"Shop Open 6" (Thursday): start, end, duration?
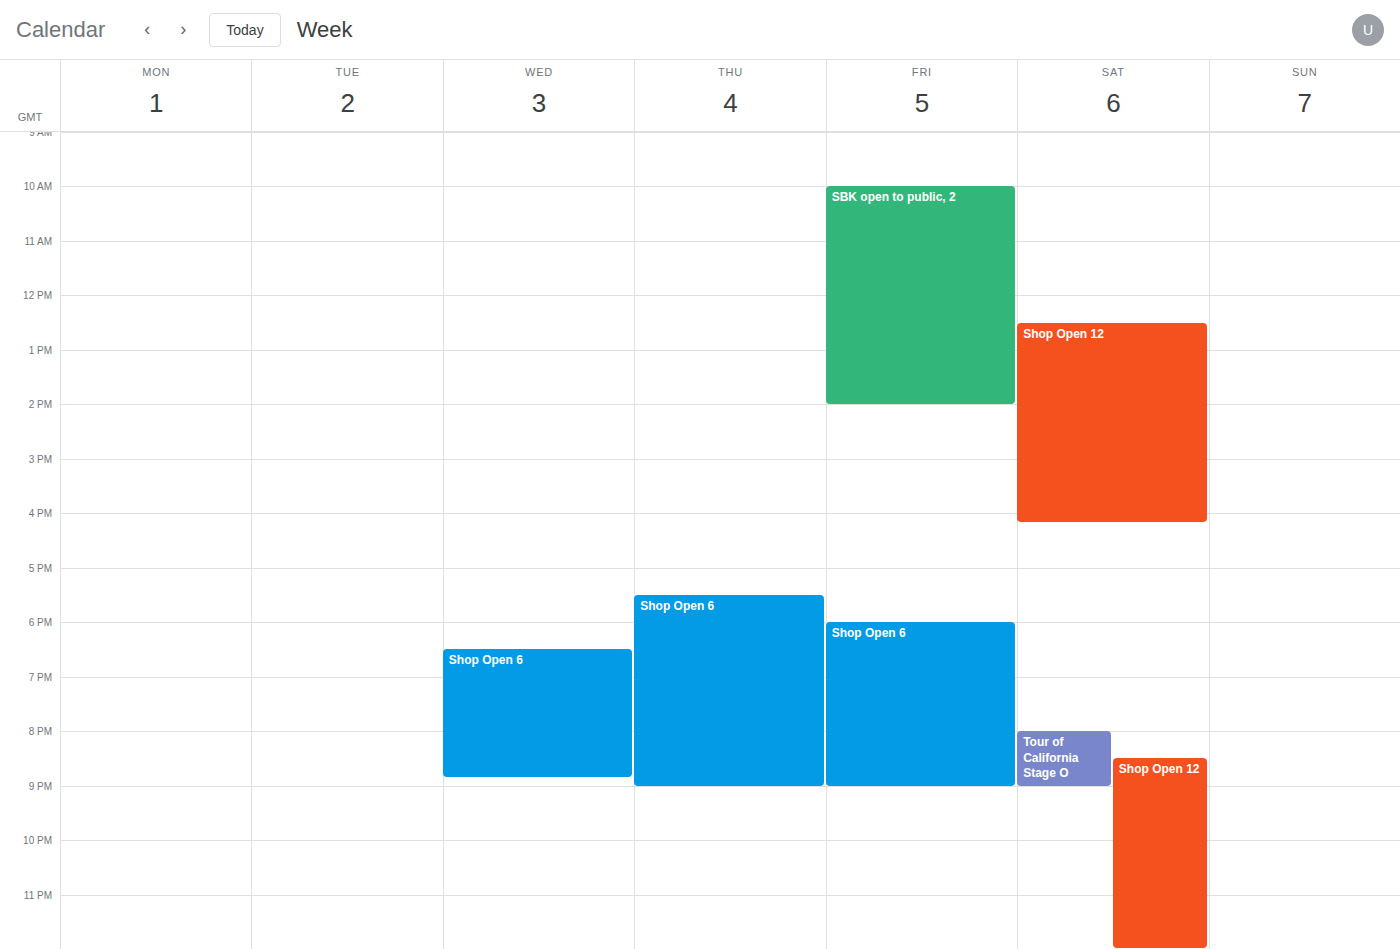
5:30 PM to 9:00 PM, 3 hours 30 minutes